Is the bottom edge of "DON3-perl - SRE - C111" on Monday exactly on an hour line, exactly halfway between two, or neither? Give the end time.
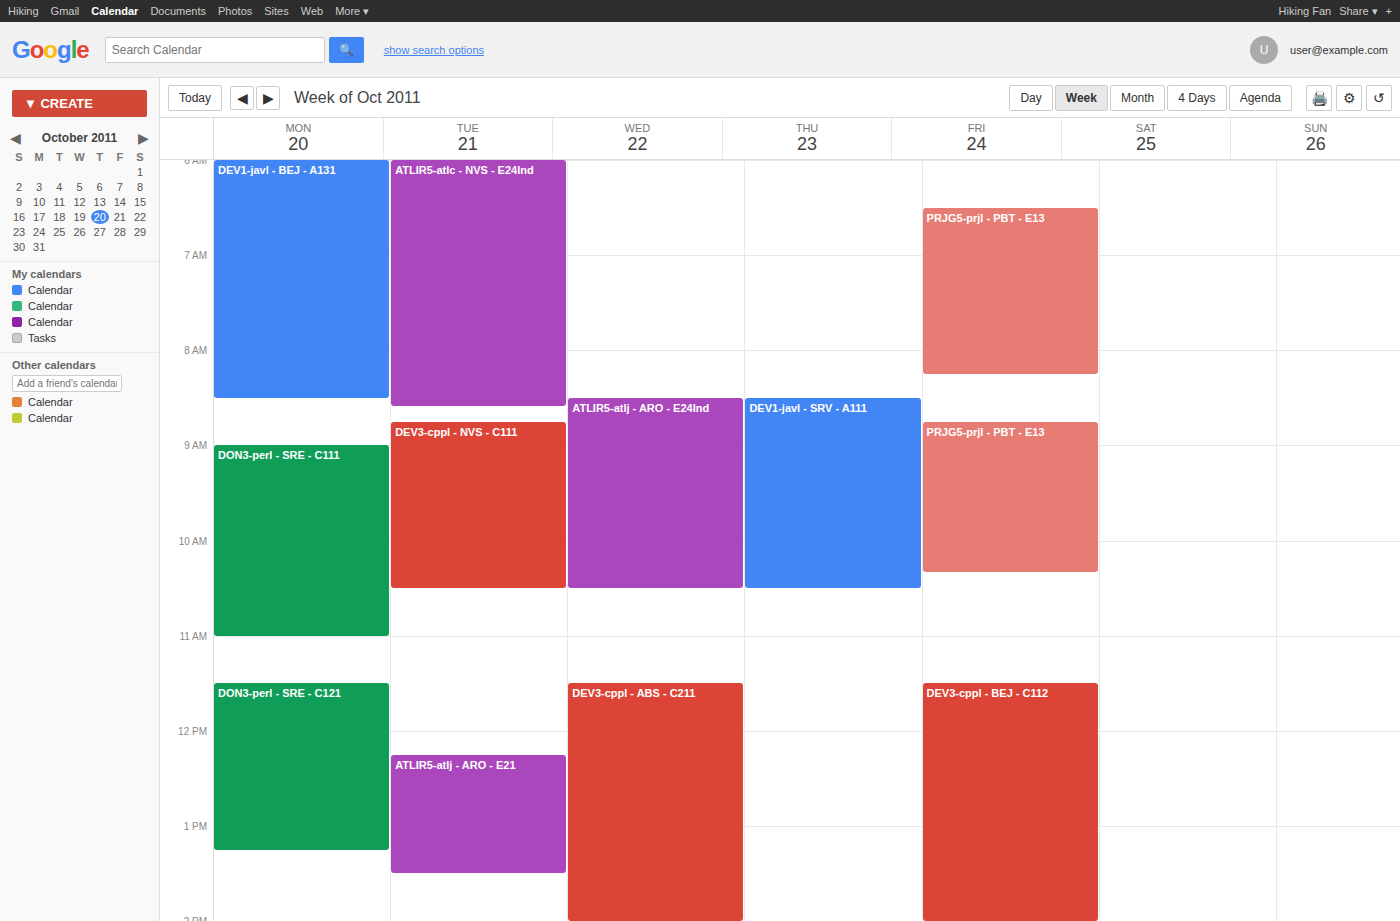
11:00 AM -- exactly on the 11 AM line.